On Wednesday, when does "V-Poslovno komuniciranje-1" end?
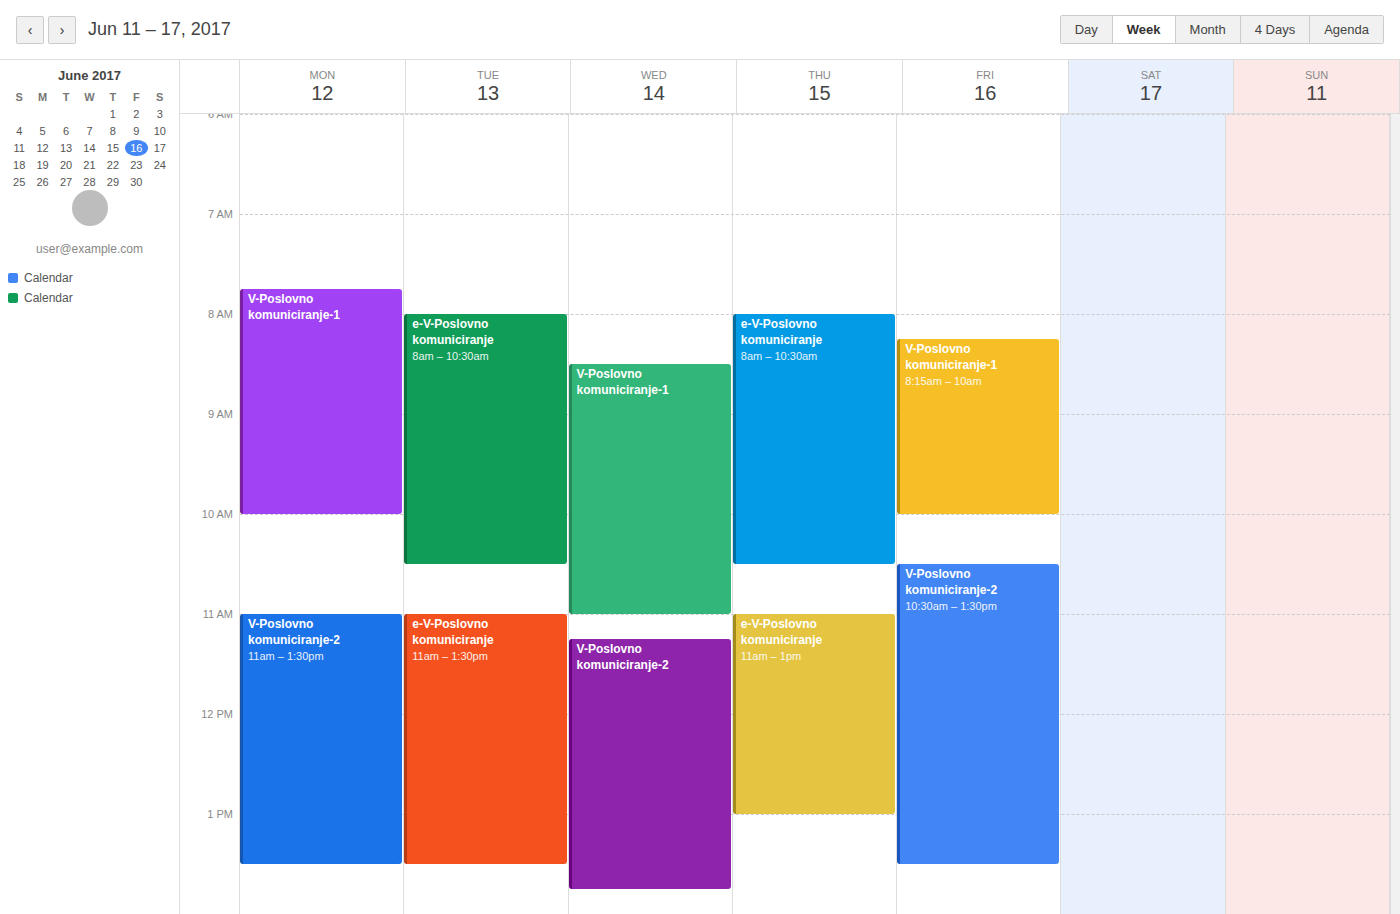
11:00 AM